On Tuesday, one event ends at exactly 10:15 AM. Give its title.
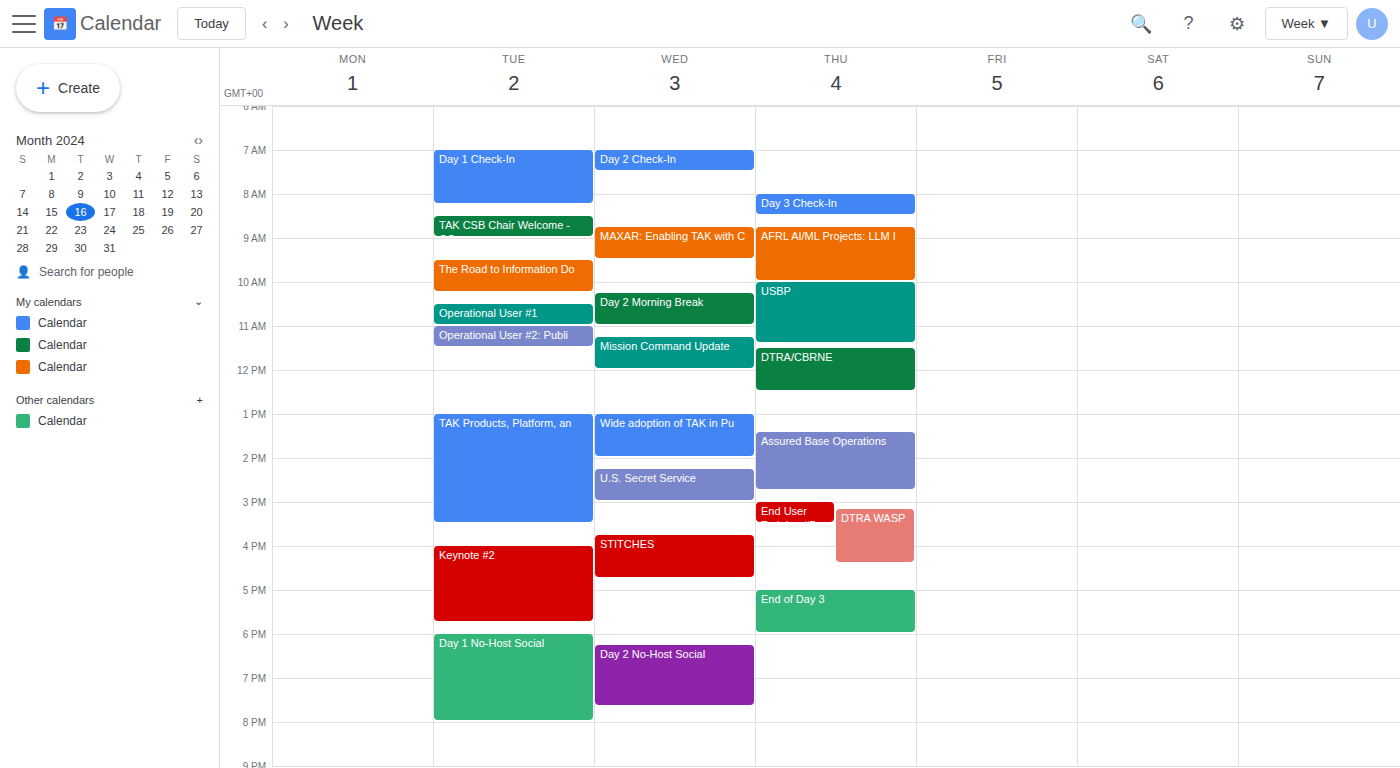
"The Road to Information Do"